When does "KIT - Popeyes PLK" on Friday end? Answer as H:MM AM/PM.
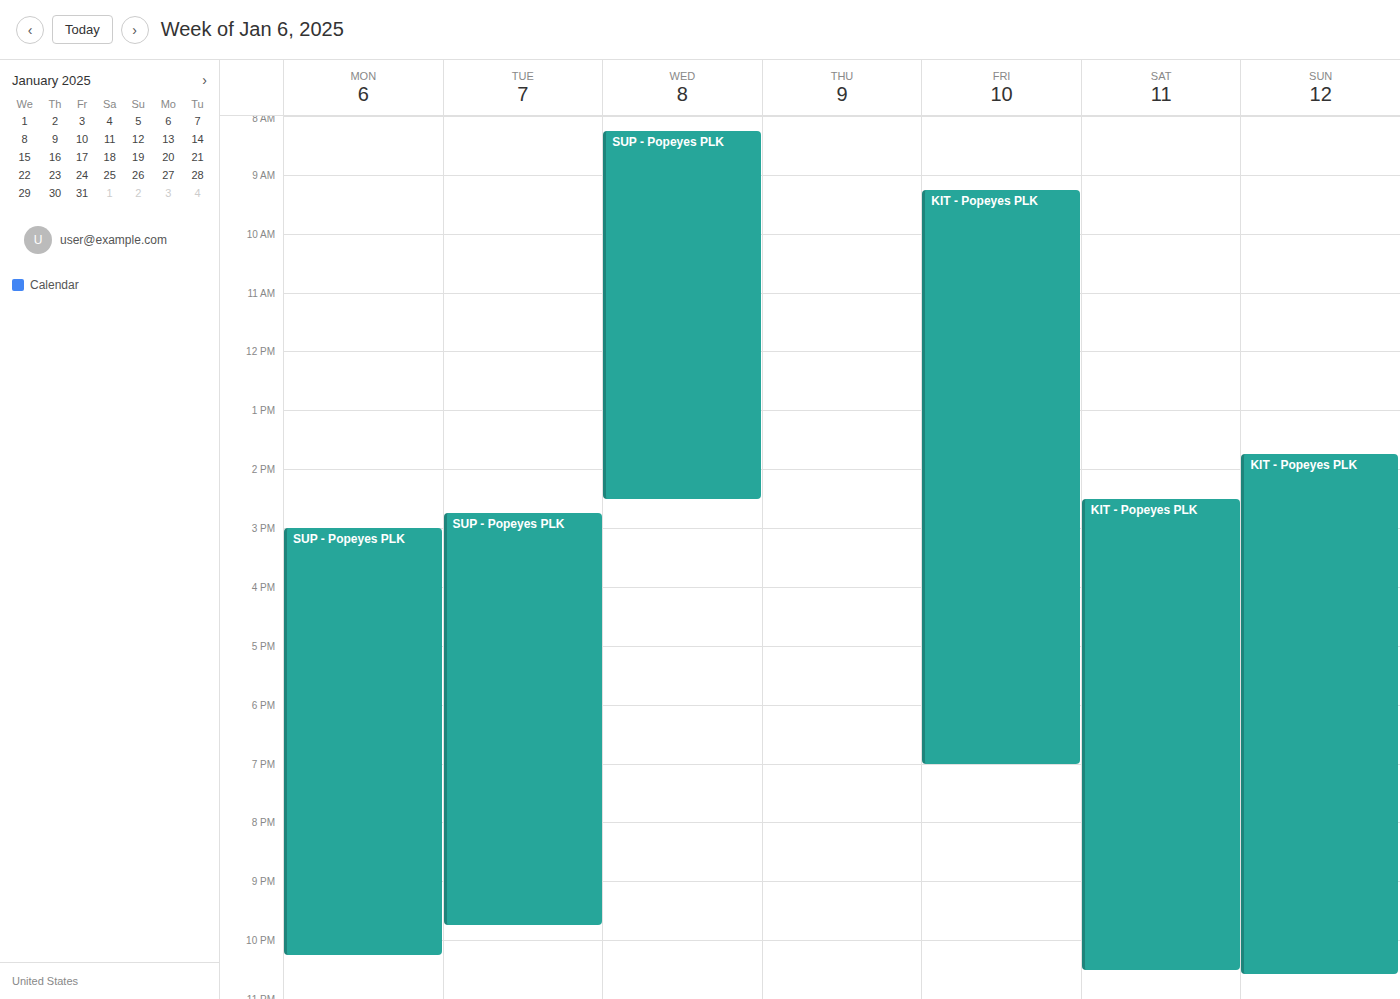
7:00 PM